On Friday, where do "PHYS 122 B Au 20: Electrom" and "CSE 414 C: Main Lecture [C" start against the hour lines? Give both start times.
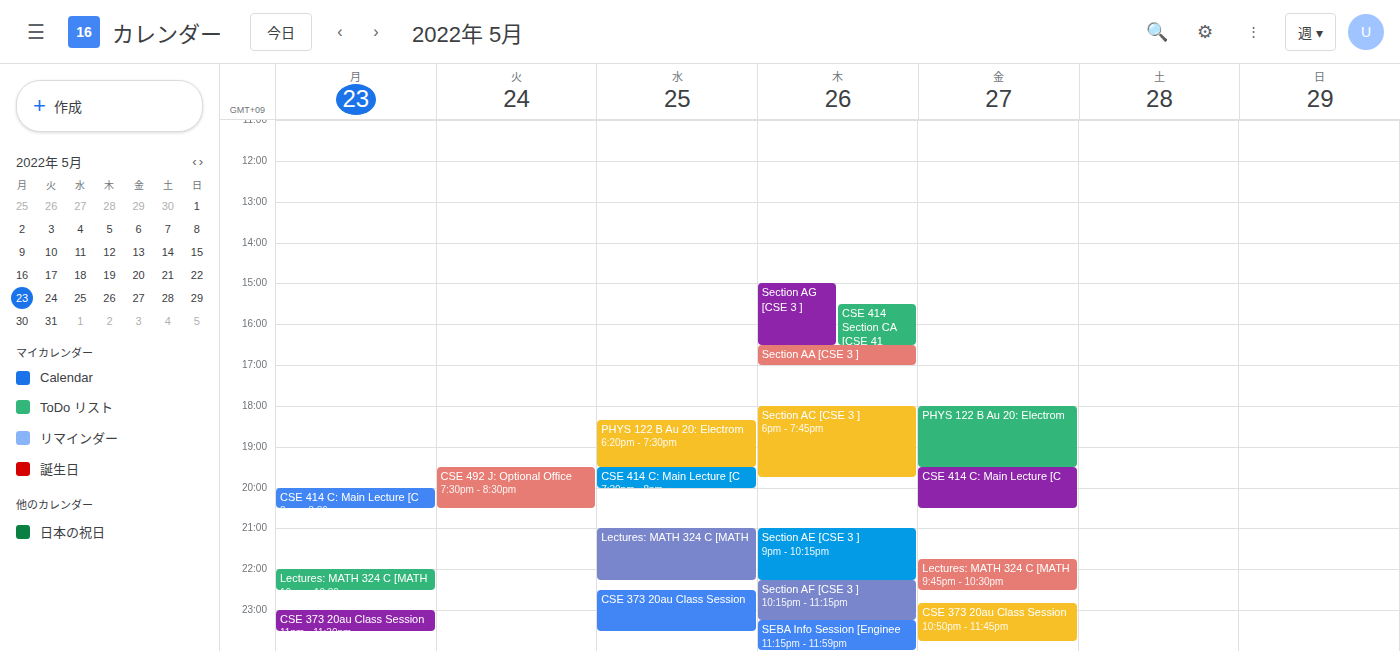
"PHYS 122 B Au 20: Electrom": 18:00, exactly on the 18:00 line. "CSE 414 C: Main Lecture [C": 19:30, halfway between the 19:00 and 20:00 lines.